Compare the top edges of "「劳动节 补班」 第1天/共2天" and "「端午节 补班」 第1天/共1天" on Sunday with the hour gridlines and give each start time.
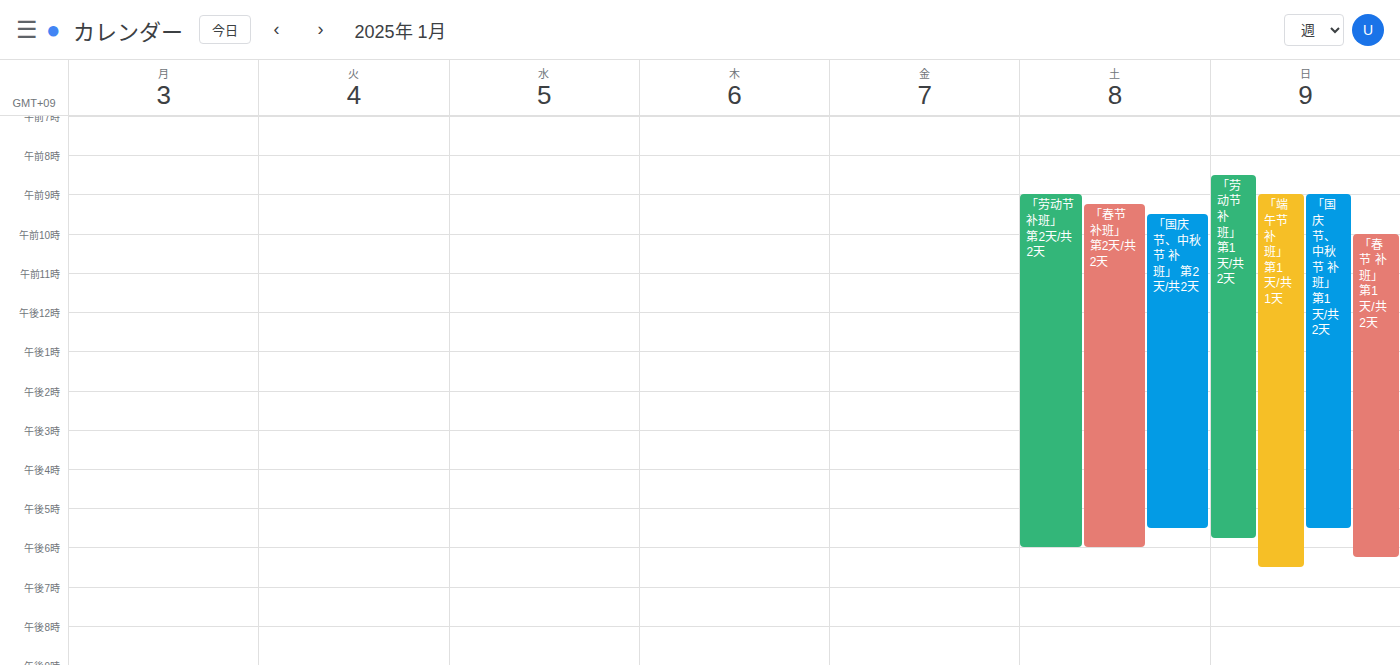
"「劳动节 补班」 第1天/共2天": 8:30 AM, halfway between the 8 AM and 9 AM lines. "「端午节 补班」 第1天/共1天": 9:00 AM, exactly on the 9 AM line.